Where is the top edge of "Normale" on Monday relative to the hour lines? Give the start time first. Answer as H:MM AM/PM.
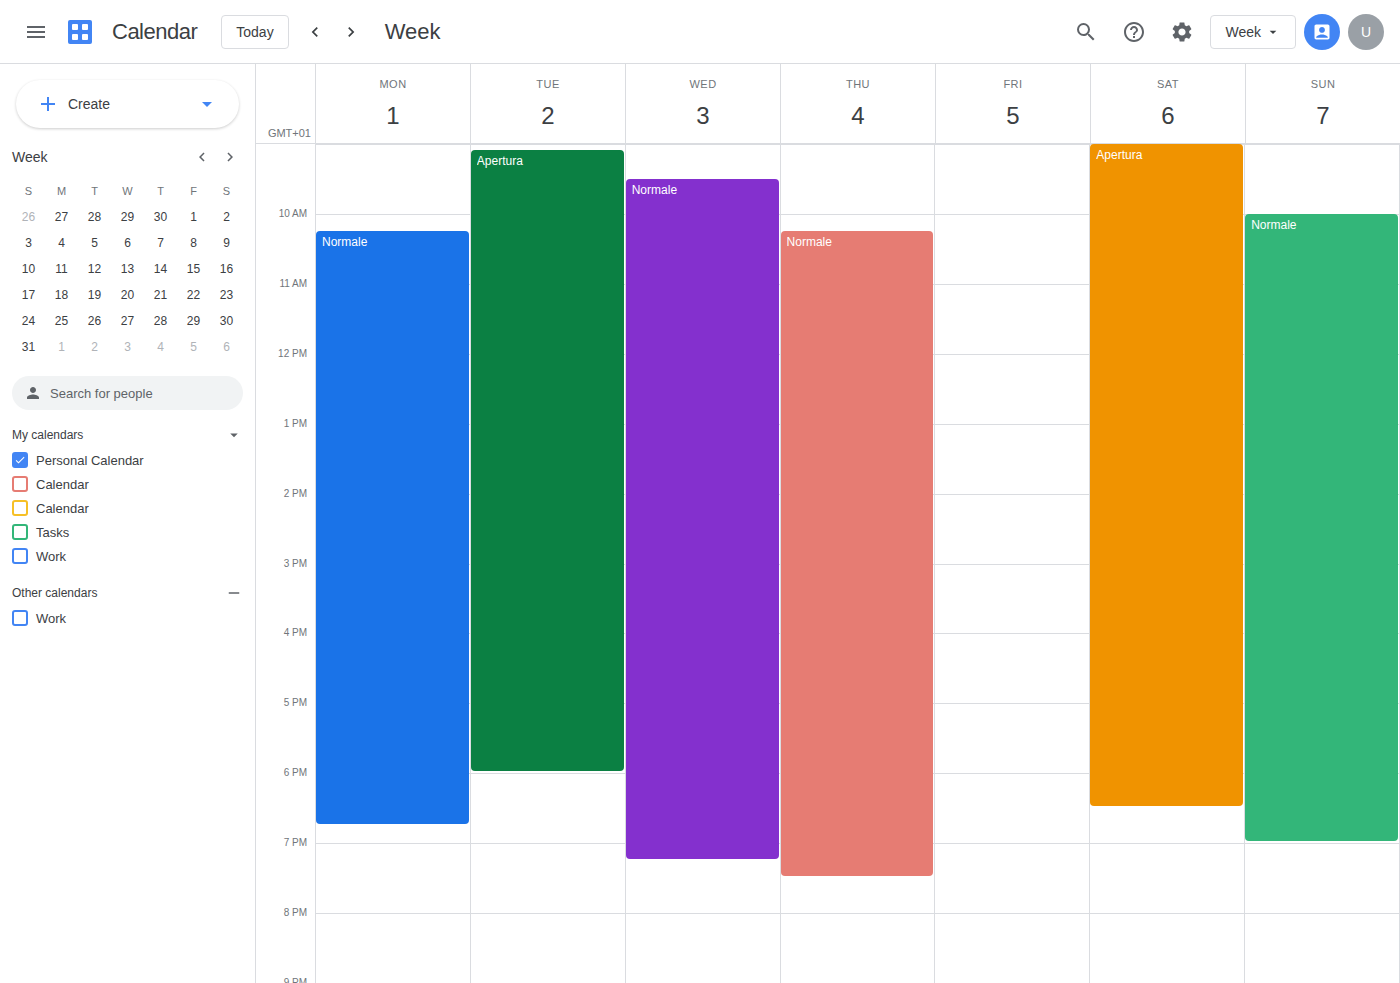
10:15 AM -- neither: a quarter of the way from the 10 AM line to the 11 AM line.